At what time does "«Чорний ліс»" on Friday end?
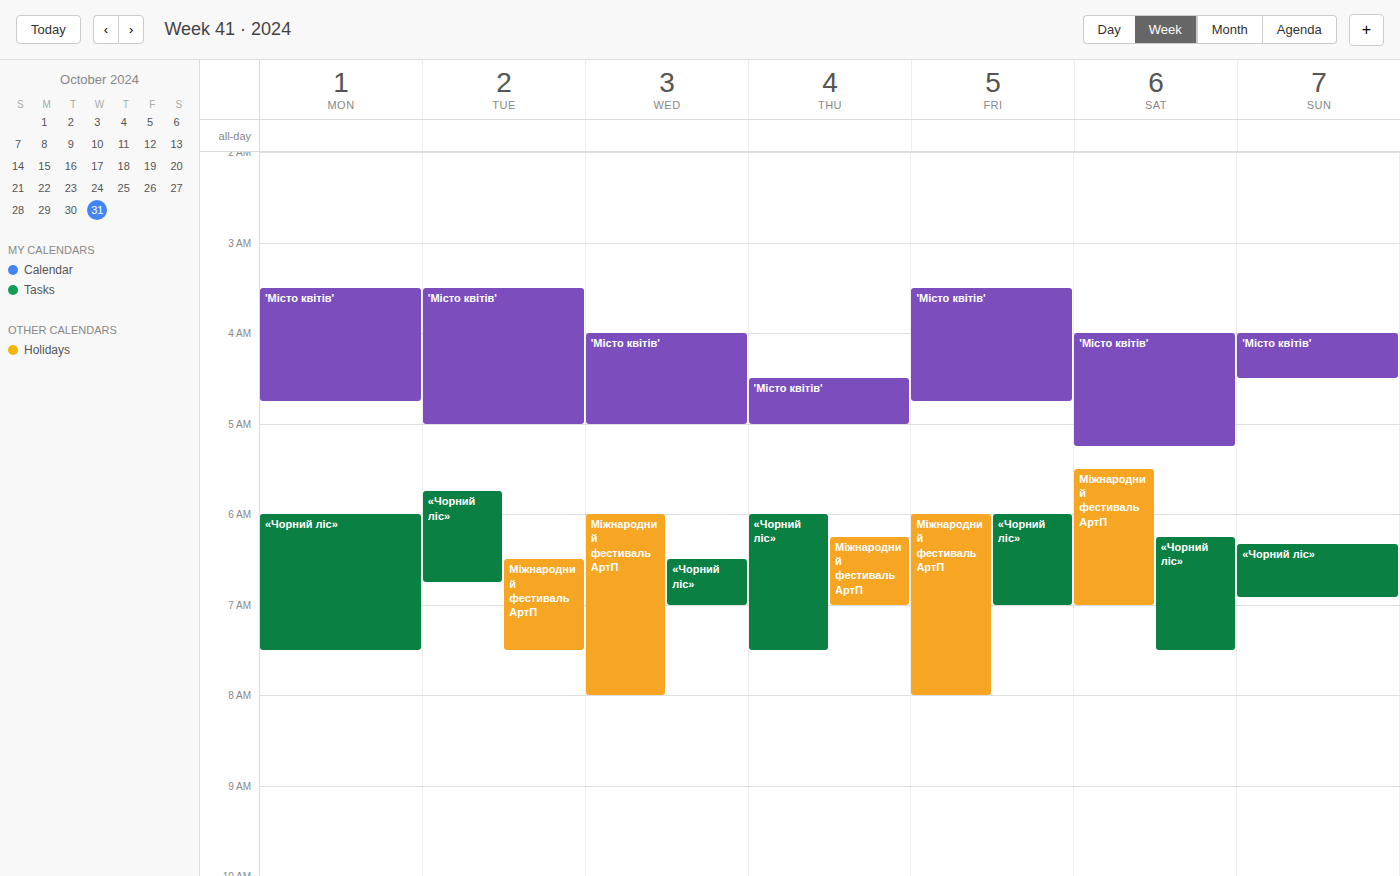
07:00